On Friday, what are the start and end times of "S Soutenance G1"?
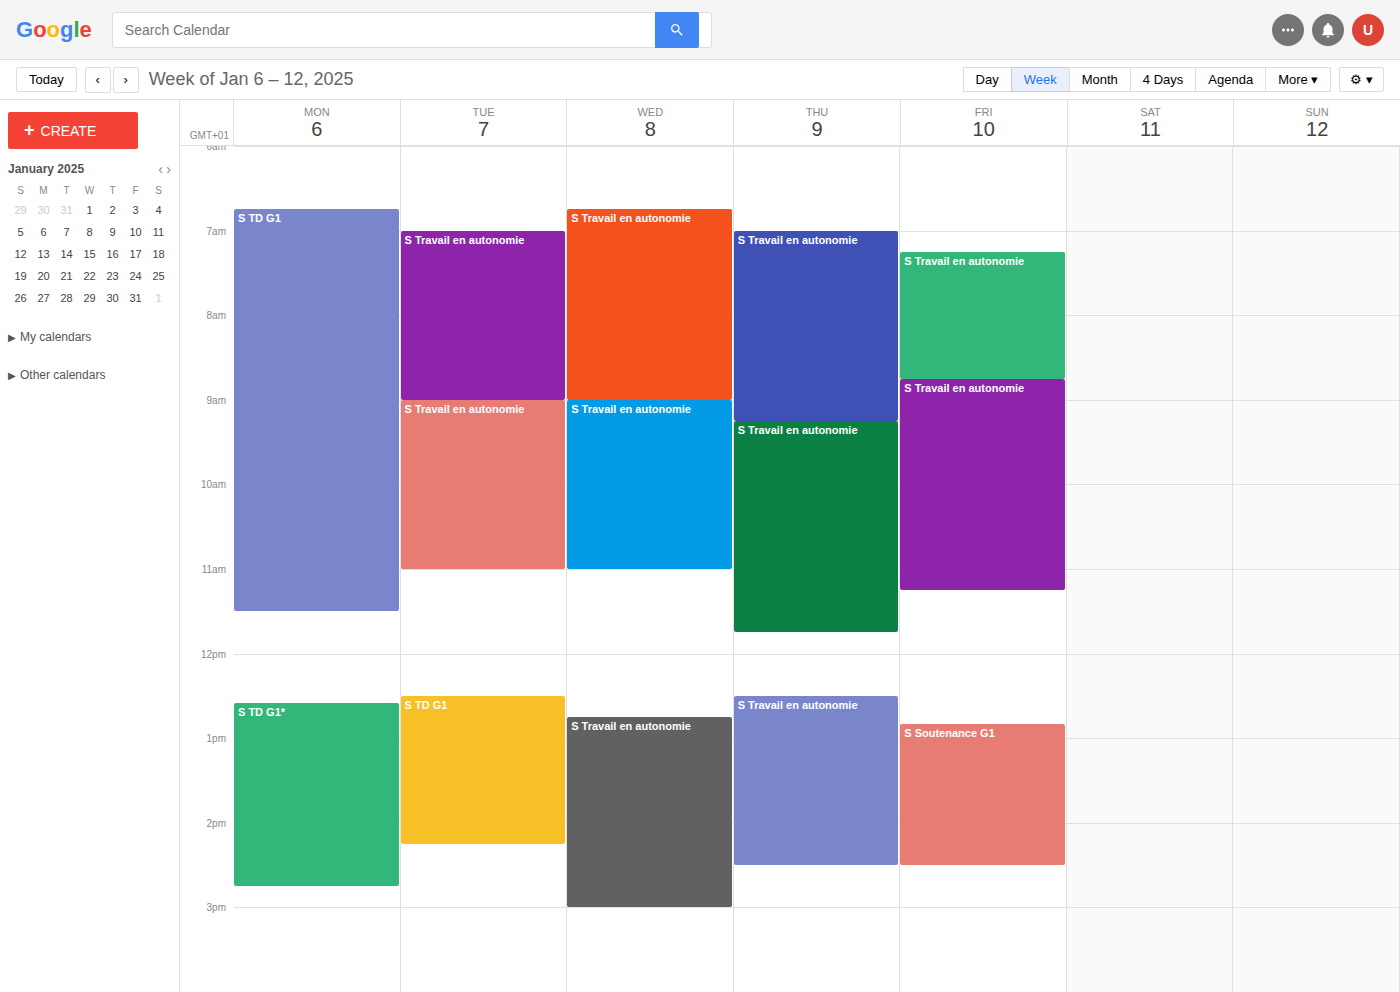
12:50 PM to 2:30 PM